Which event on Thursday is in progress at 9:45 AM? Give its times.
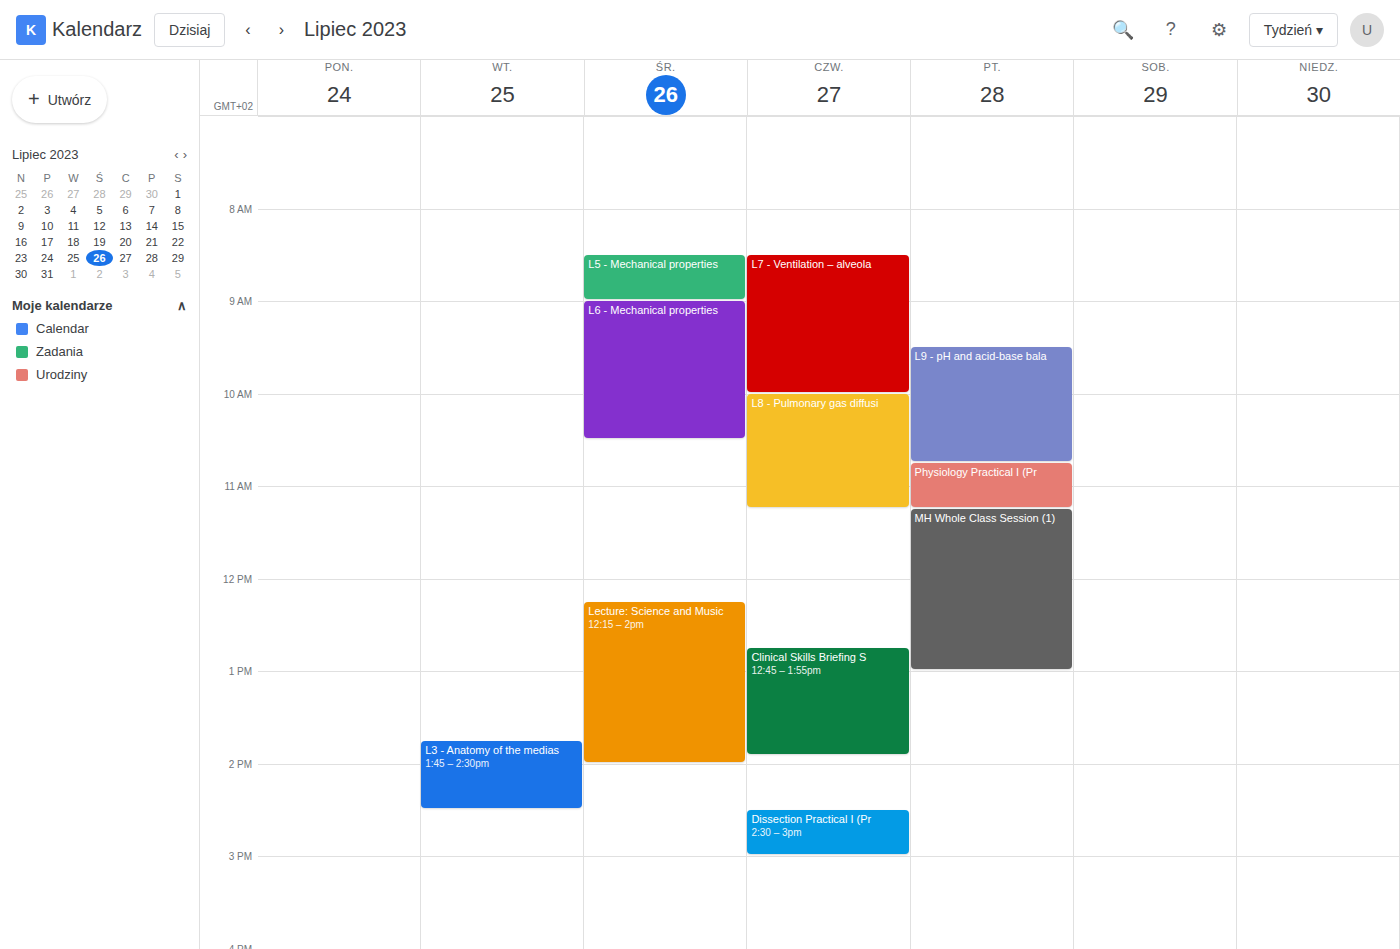
"L7 - Ventilation – alveola", 8:30 AM to 10:00 AM